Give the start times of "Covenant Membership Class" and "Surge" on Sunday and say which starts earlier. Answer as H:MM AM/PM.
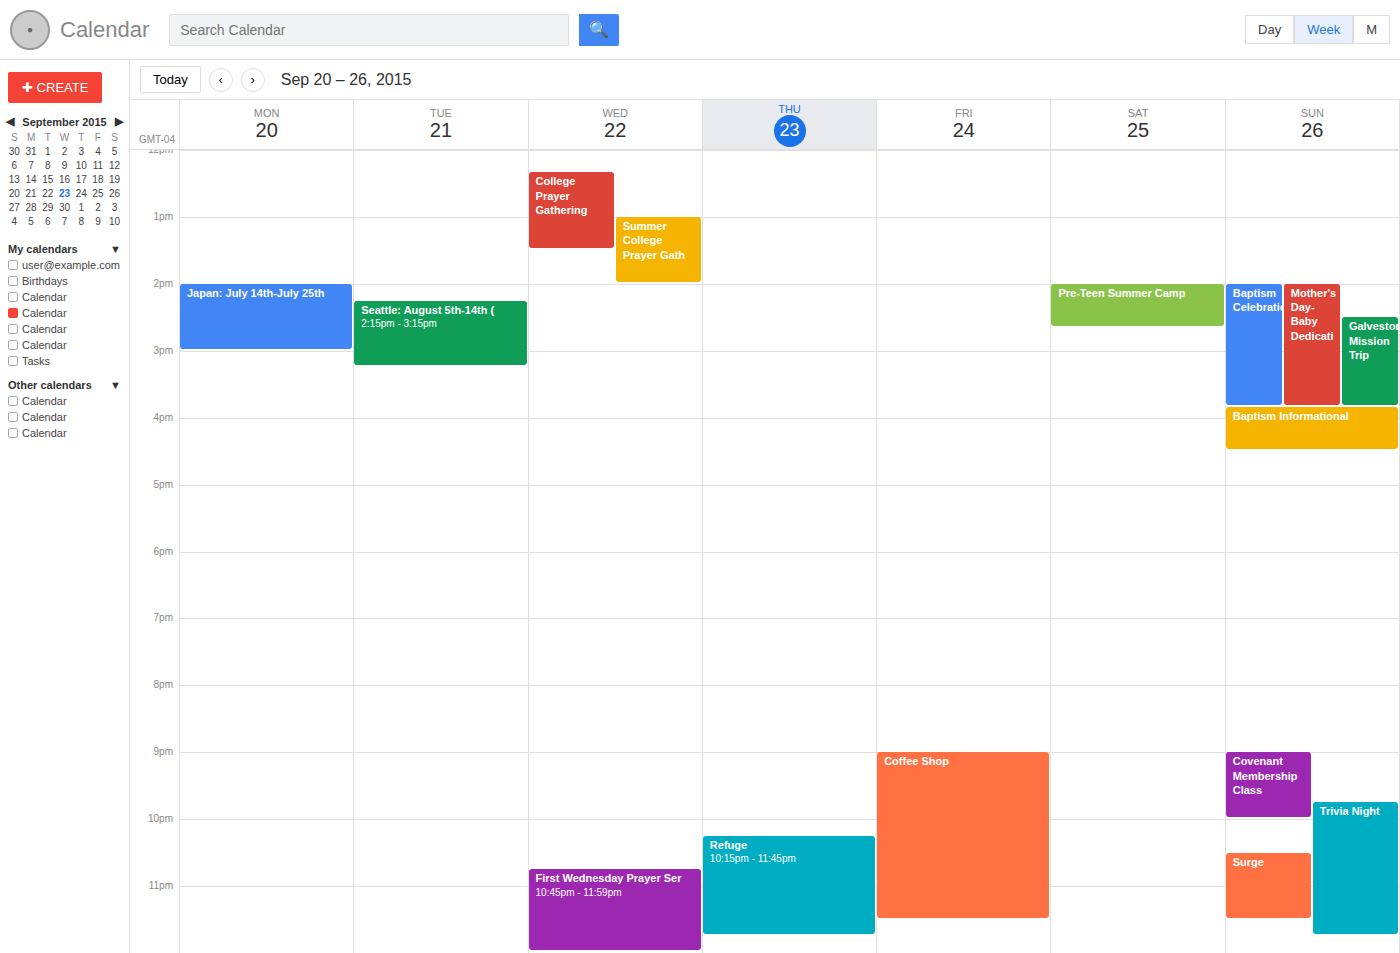
"Covenant Membership Class" 9:00 PM; "Surge" 10:30 PM.